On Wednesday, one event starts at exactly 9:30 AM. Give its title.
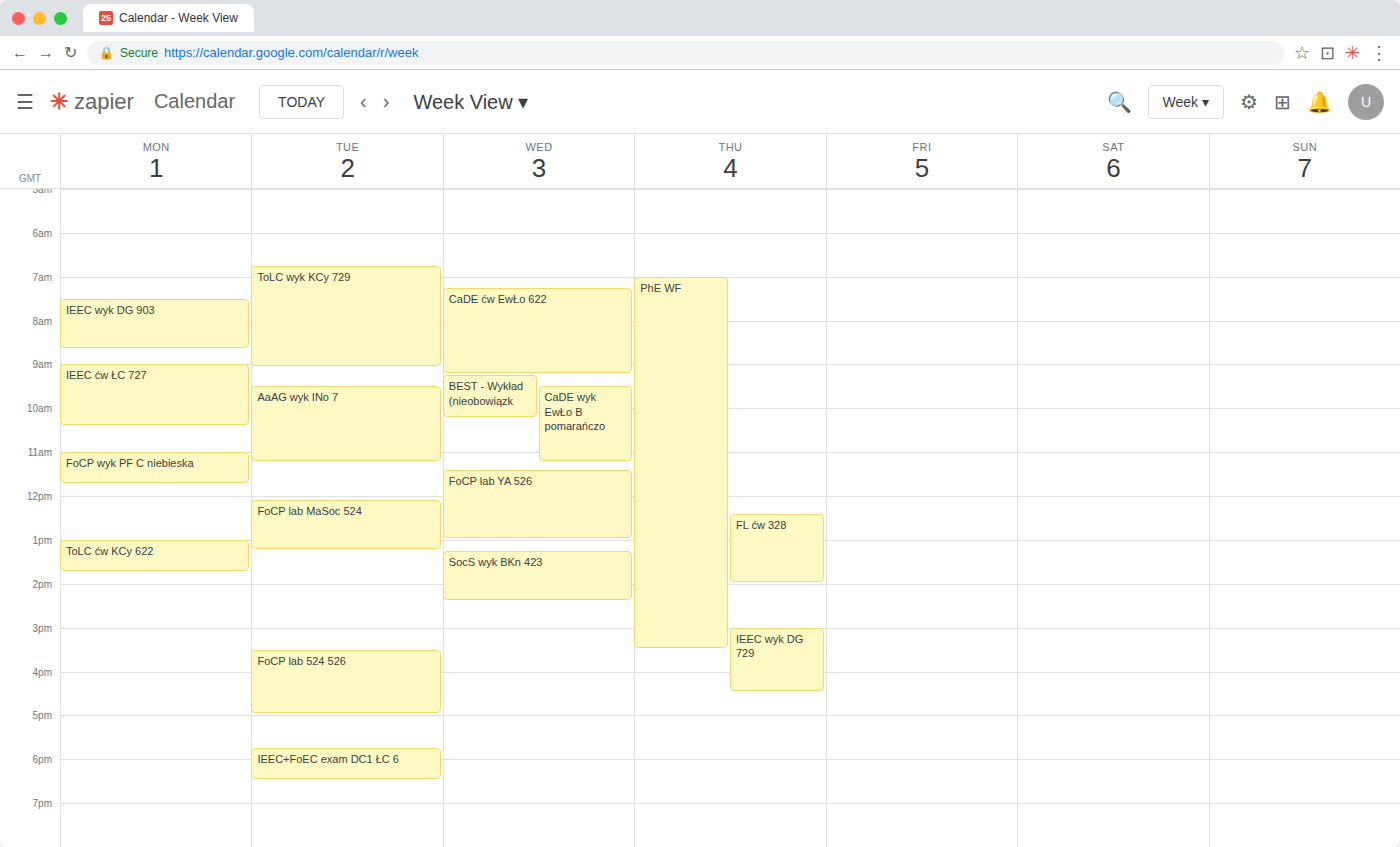
"CaDE wyk EwŁo B pomarańczo"